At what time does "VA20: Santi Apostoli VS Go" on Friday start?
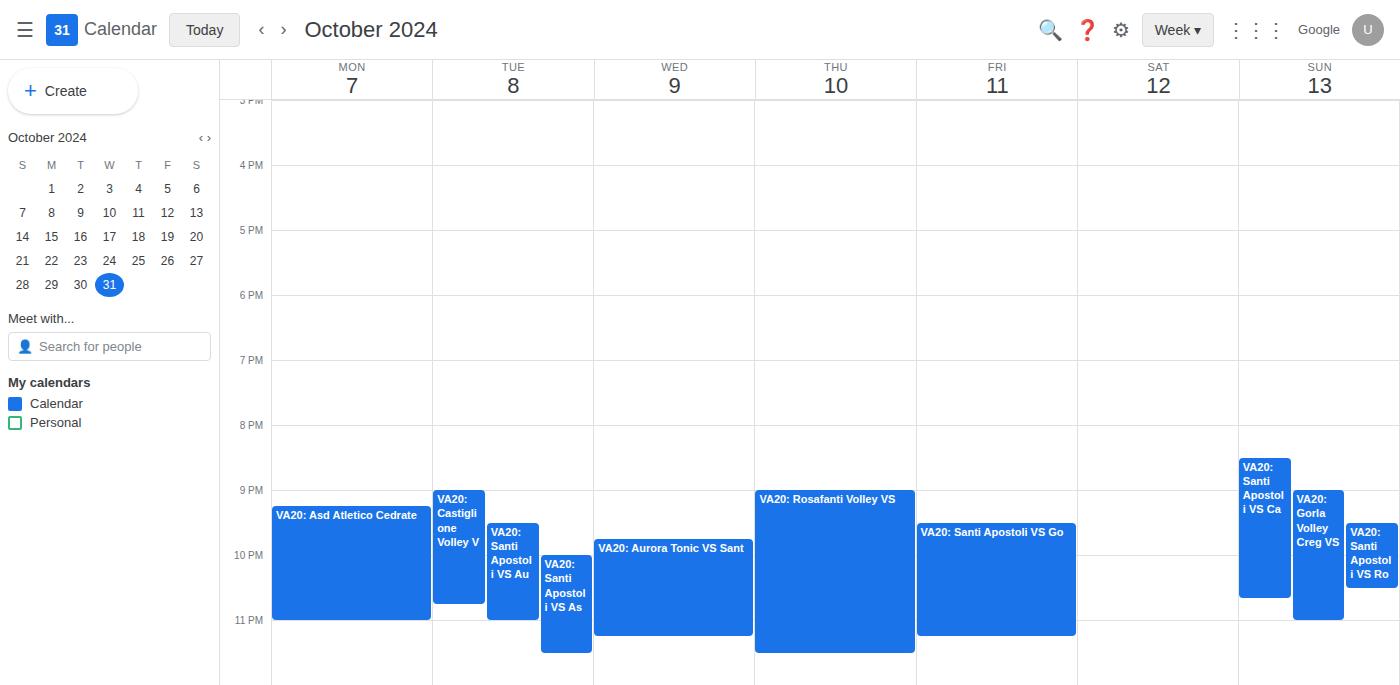
9:30 PM